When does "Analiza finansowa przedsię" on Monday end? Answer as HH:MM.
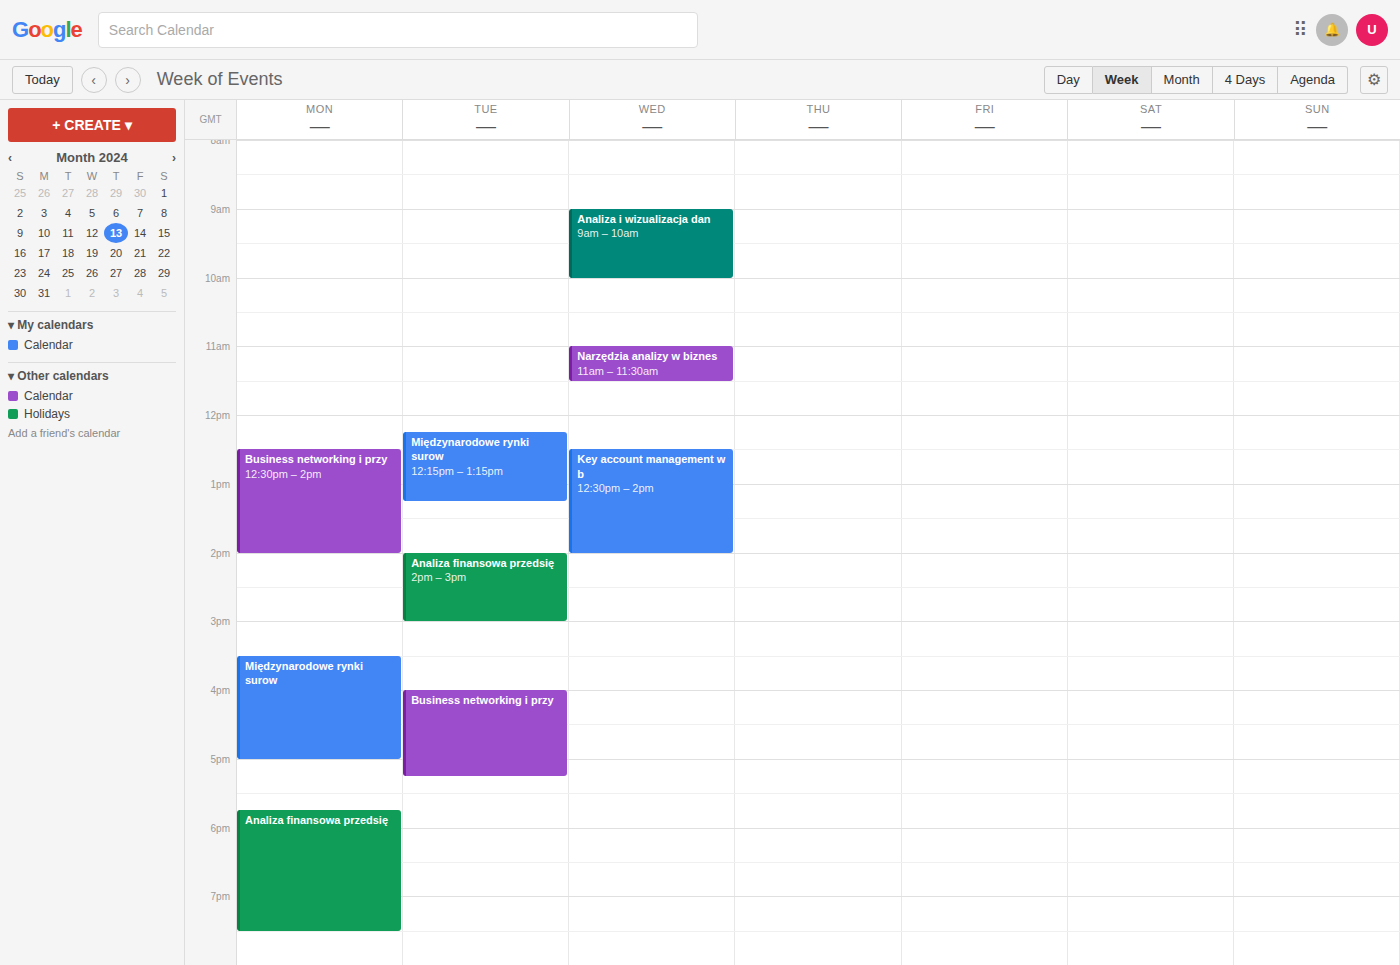
19:30